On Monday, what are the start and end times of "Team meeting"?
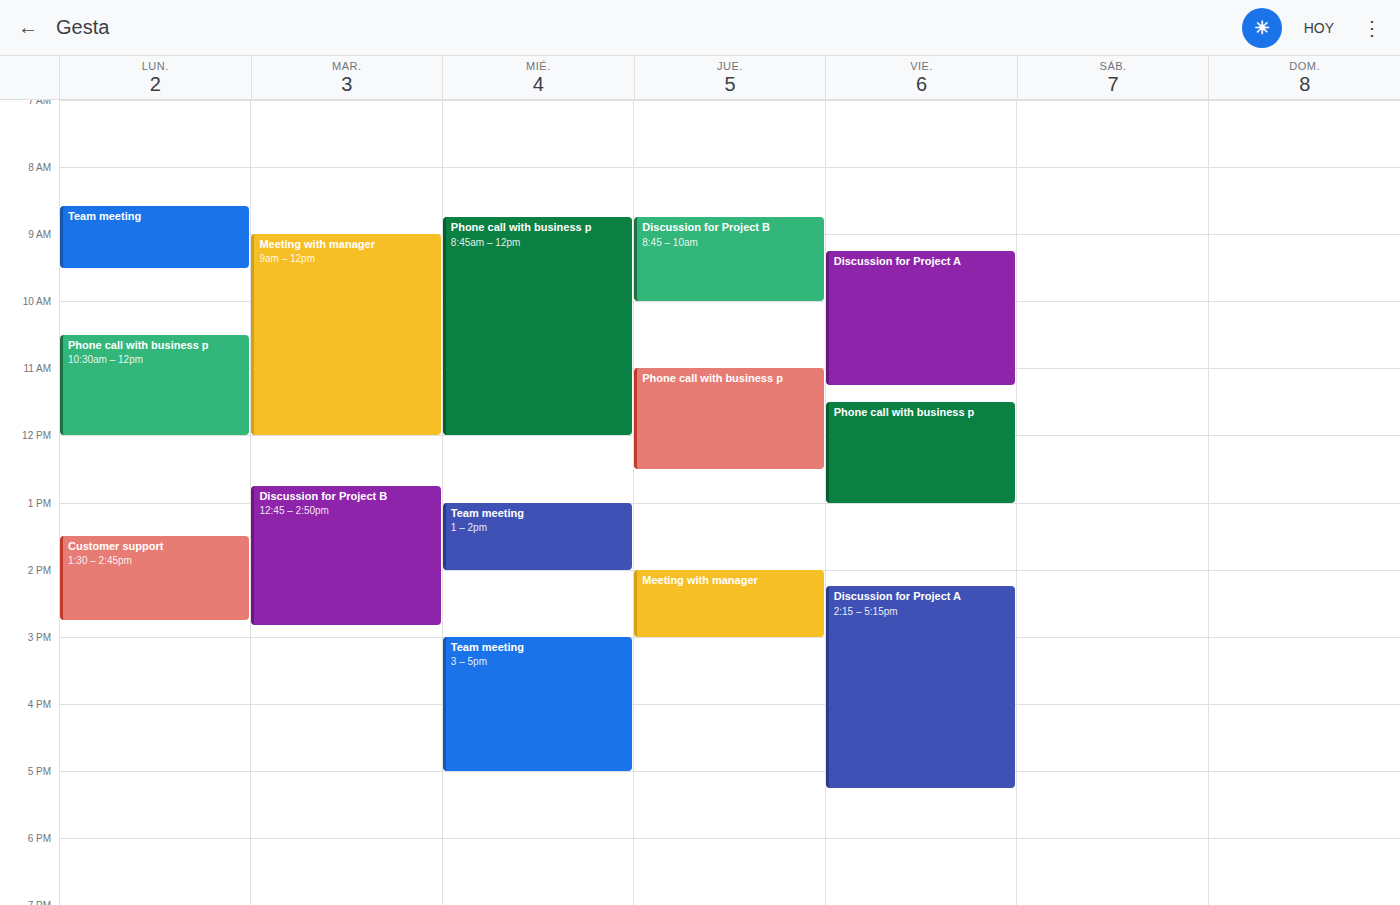
8:35 AM to 9:30 AM